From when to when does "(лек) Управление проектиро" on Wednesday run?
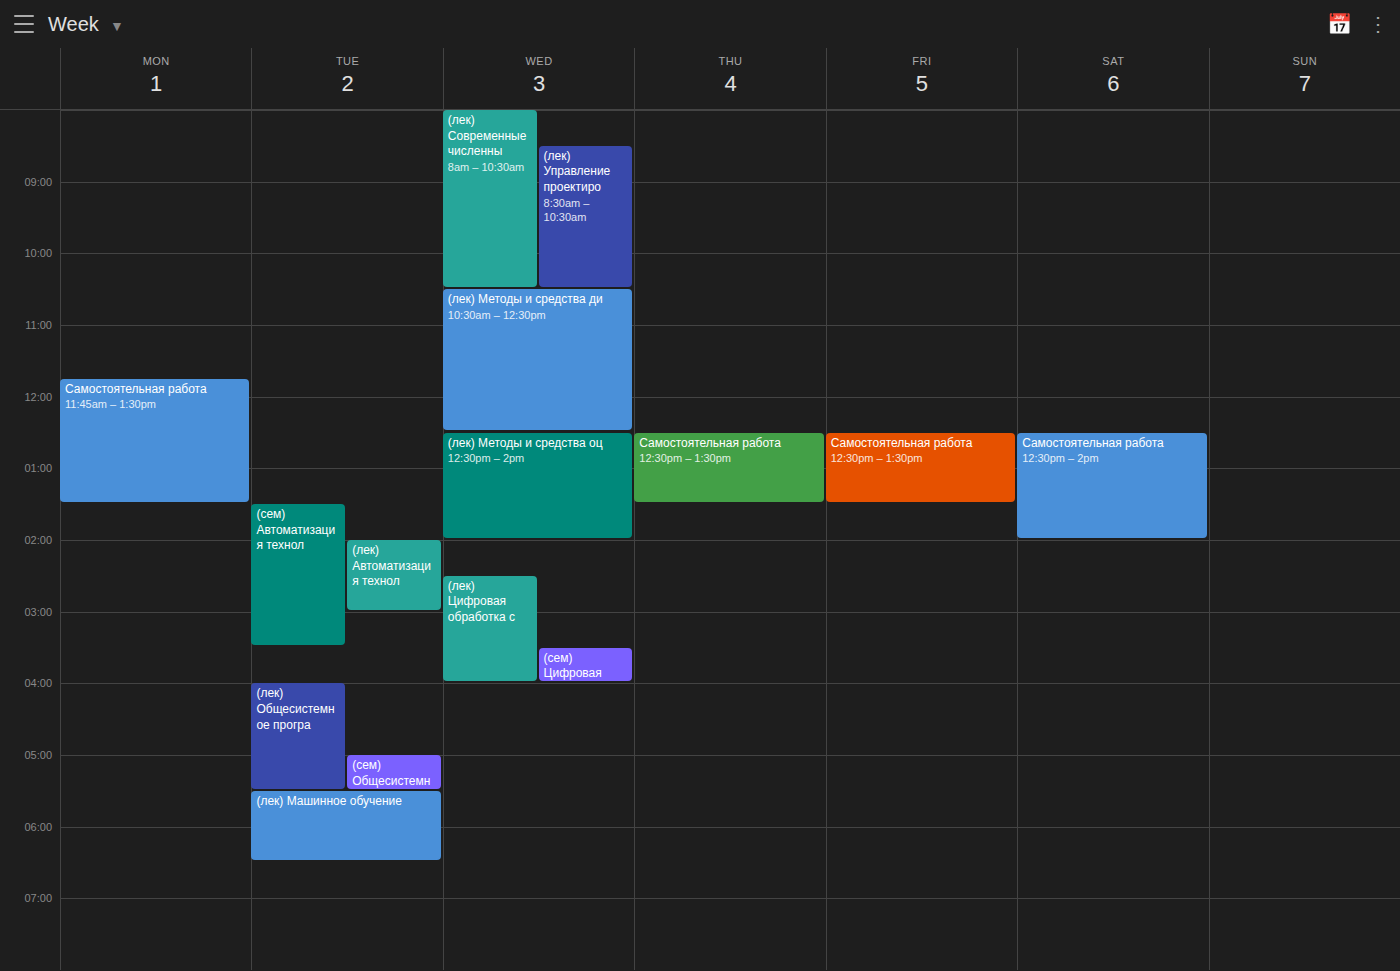
8:30 AM to 10:30 AM